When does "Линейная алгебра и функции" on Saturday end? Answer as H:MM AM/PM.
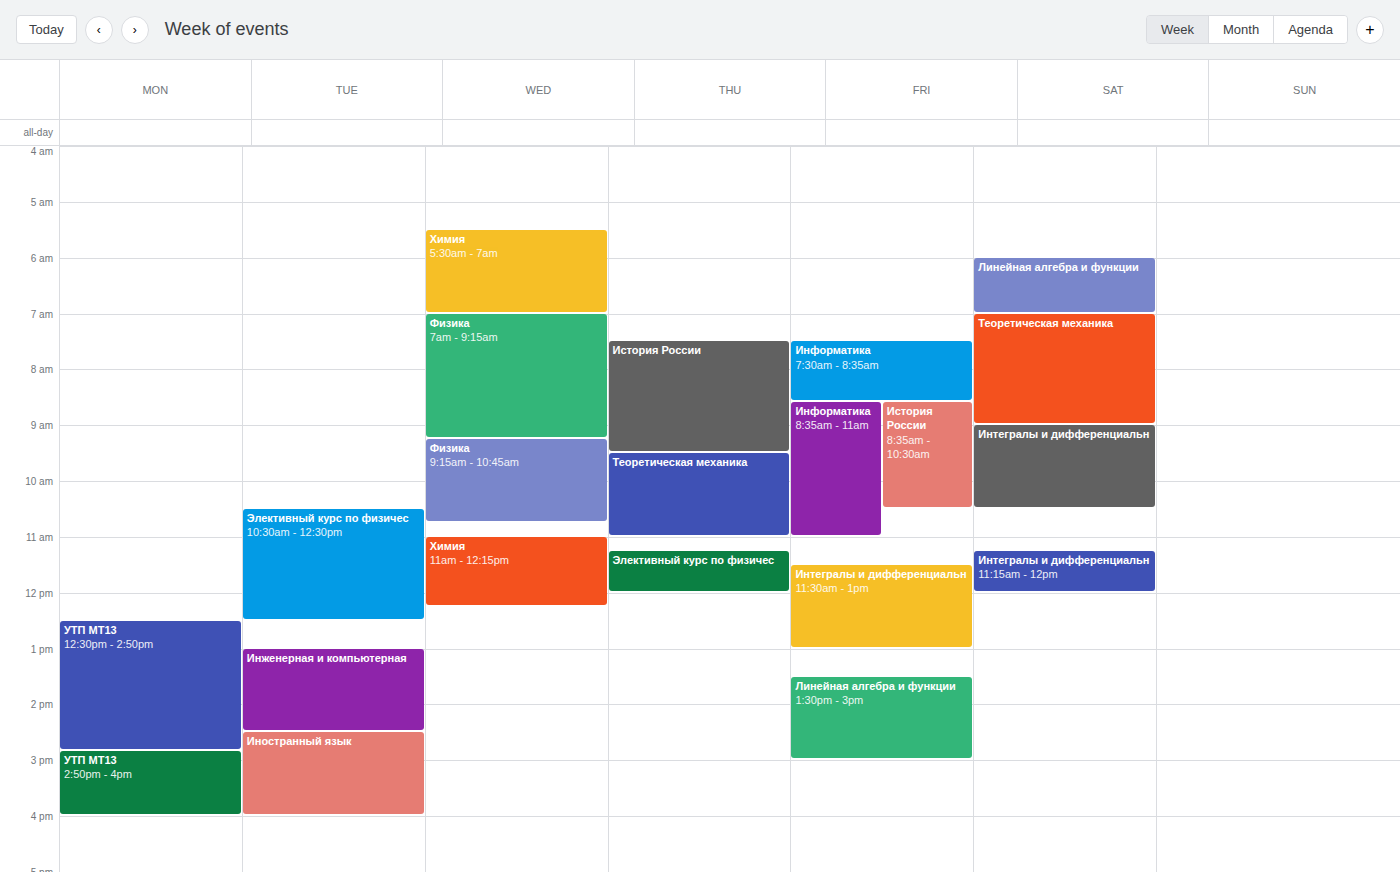
7:00 AM